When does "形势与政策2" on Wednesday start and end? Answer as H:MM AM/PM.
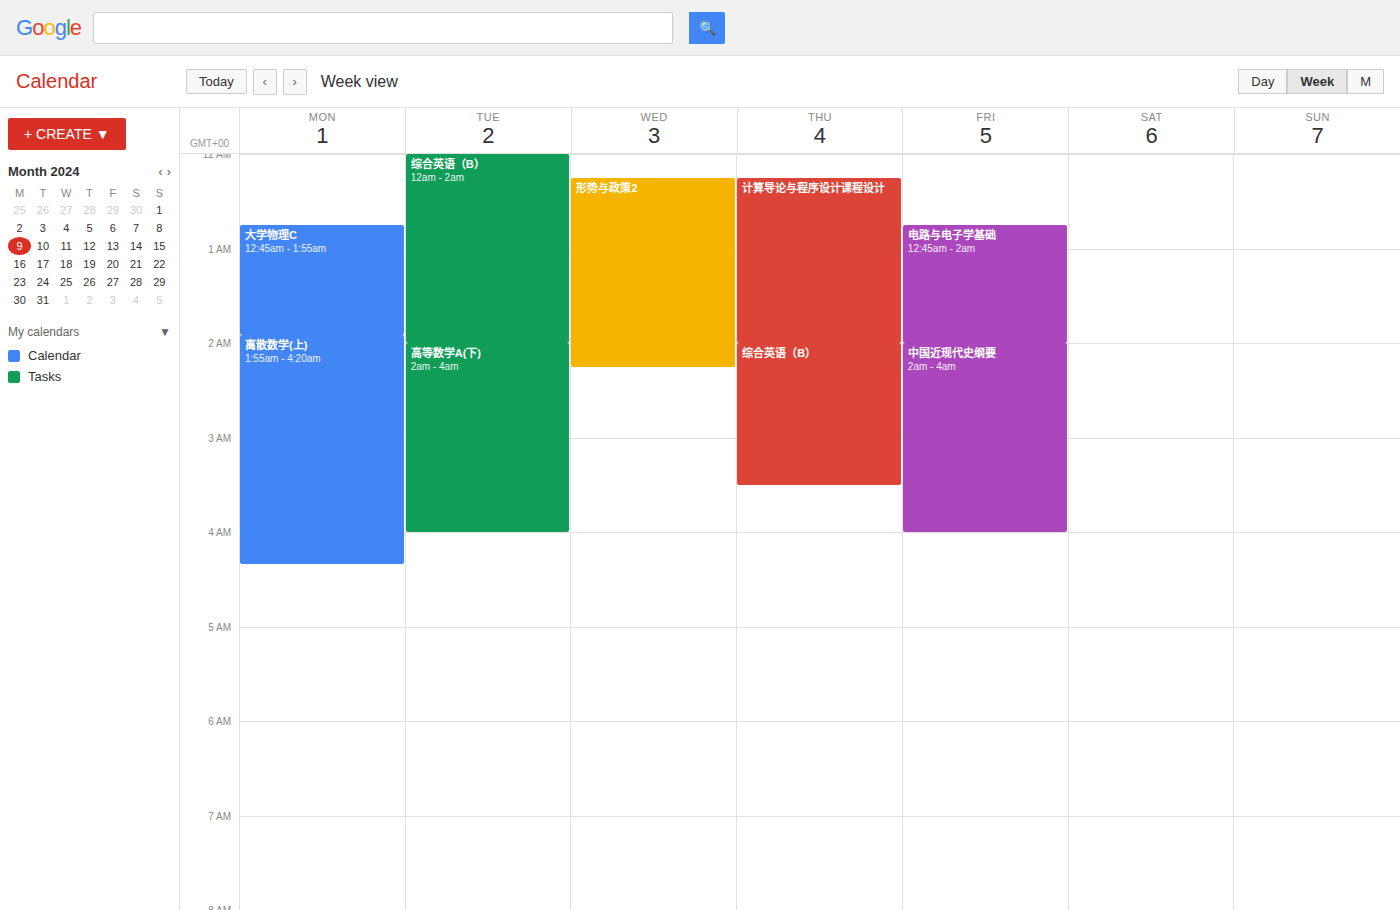
12:15 AM to 2:15 AM